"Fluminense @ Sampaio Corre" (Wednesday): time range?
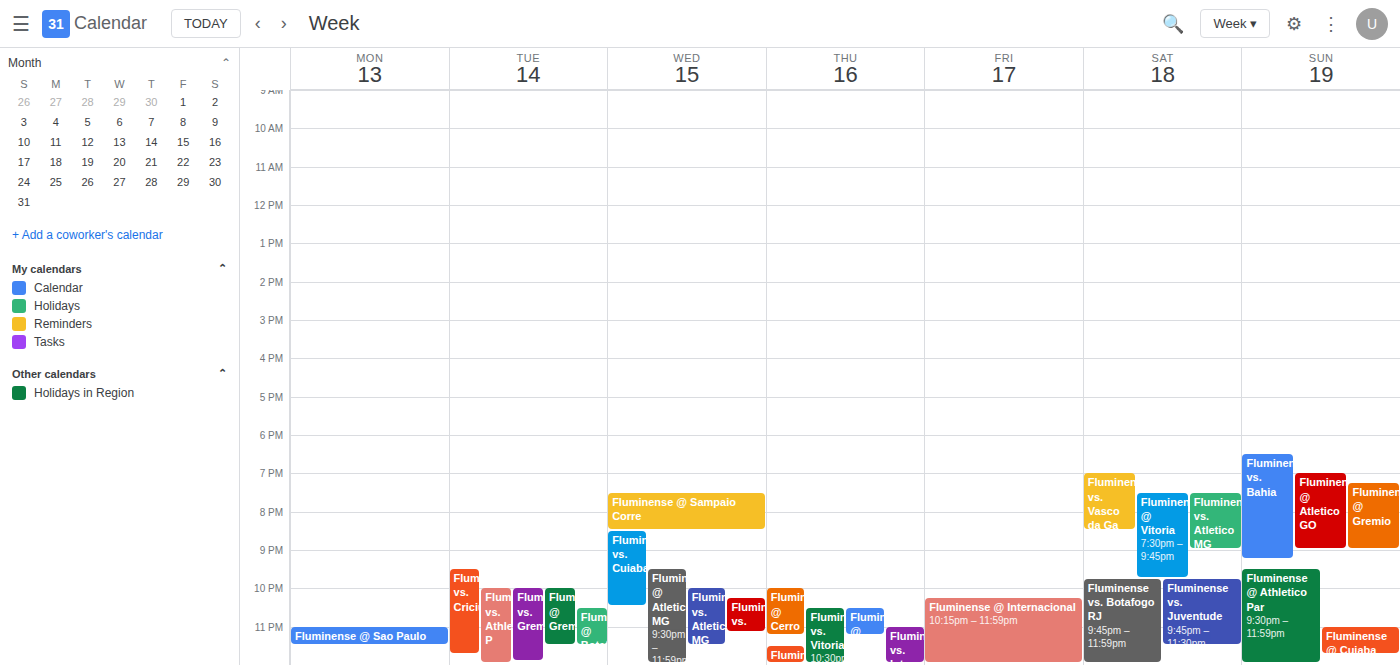
7:30 PM to 8:30 PM